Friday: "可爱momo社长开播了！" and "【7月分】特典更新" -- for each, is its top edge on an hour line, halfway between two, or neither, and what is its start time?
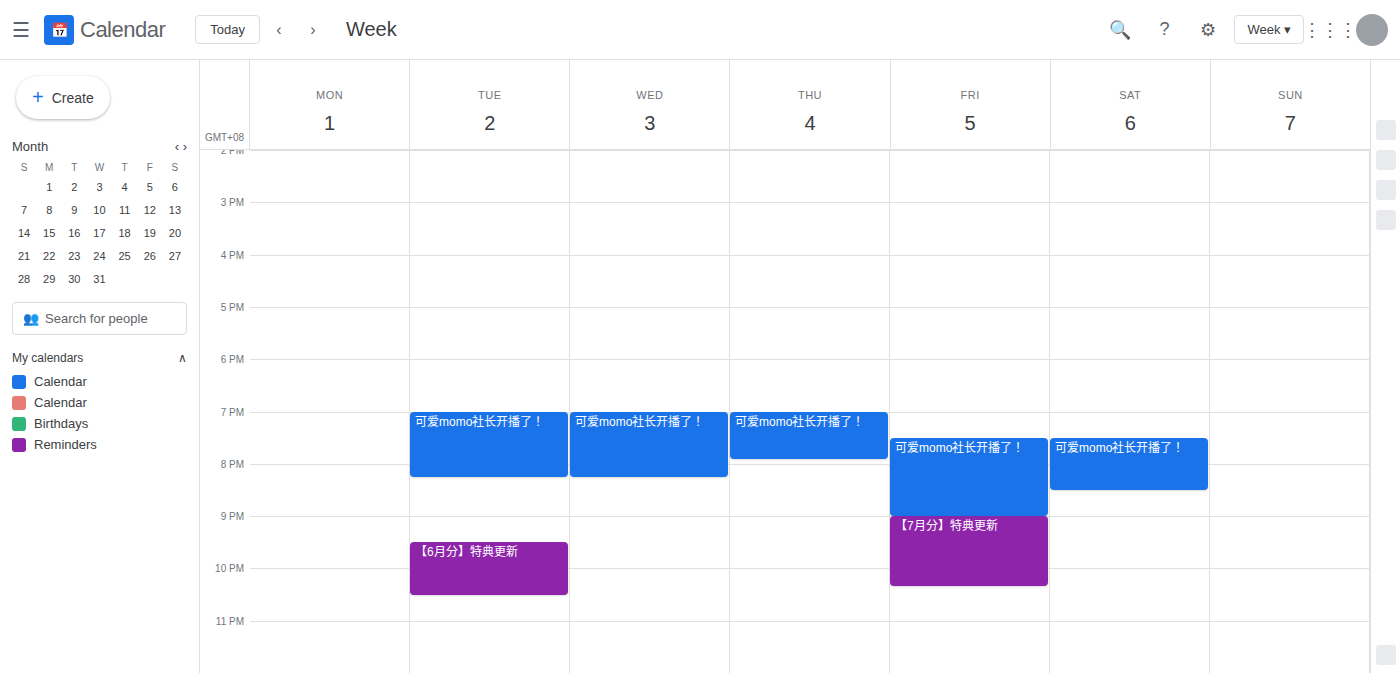
"可爱momo社长开播了！": 19:30, halfway between the 19:00 and 20:00 lines. "【7月分】特典更新": 21:00, exactly on the 21:00 line.